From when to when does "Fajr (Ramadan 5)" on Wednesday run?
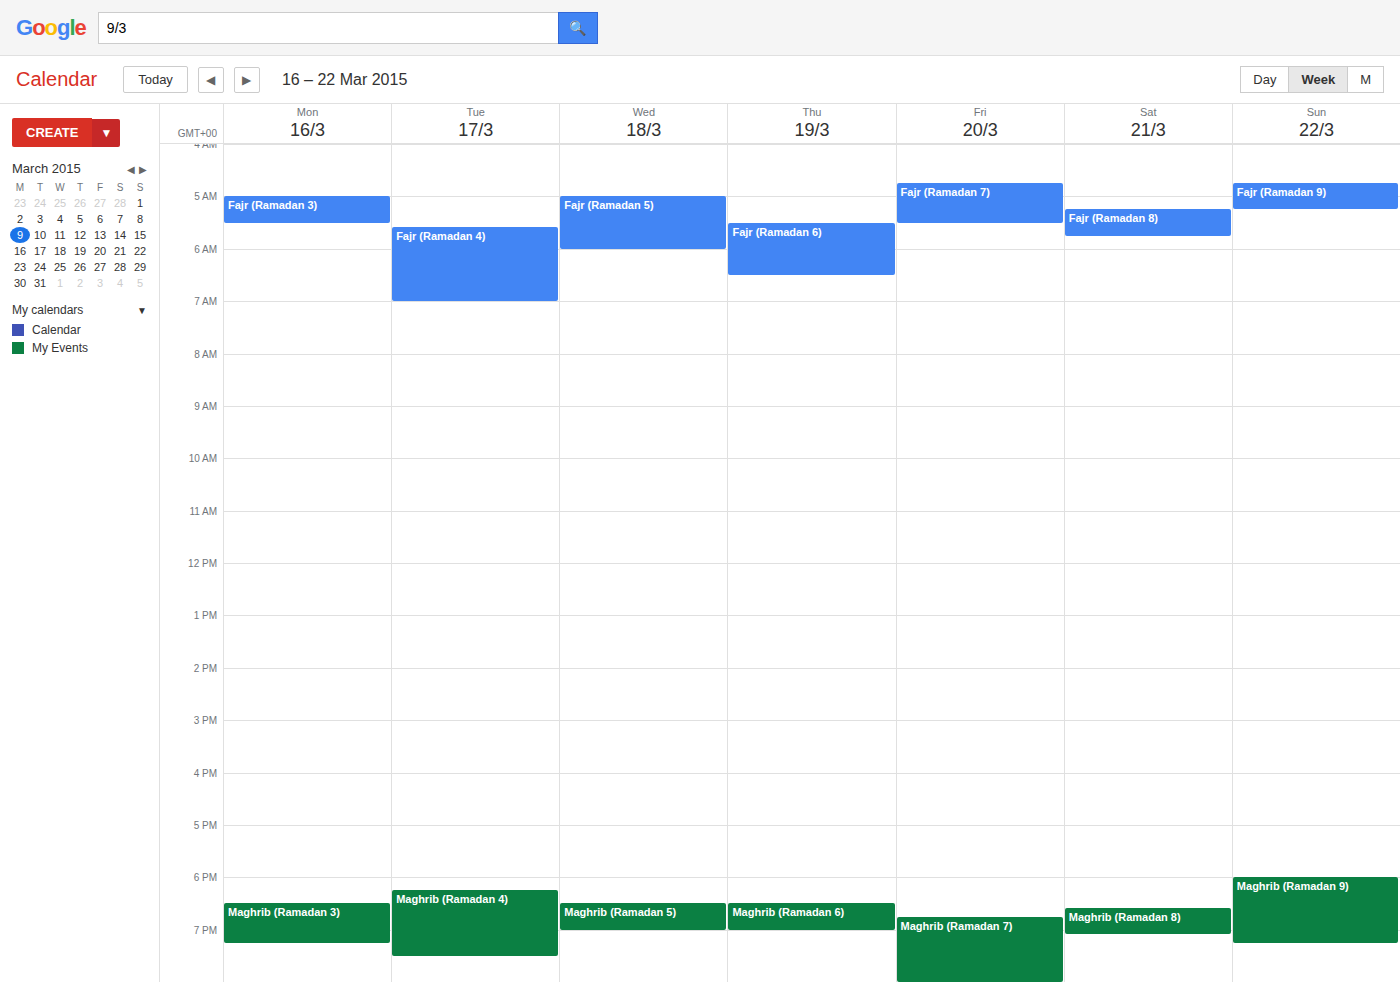
5:00 AM to 6:00 AM